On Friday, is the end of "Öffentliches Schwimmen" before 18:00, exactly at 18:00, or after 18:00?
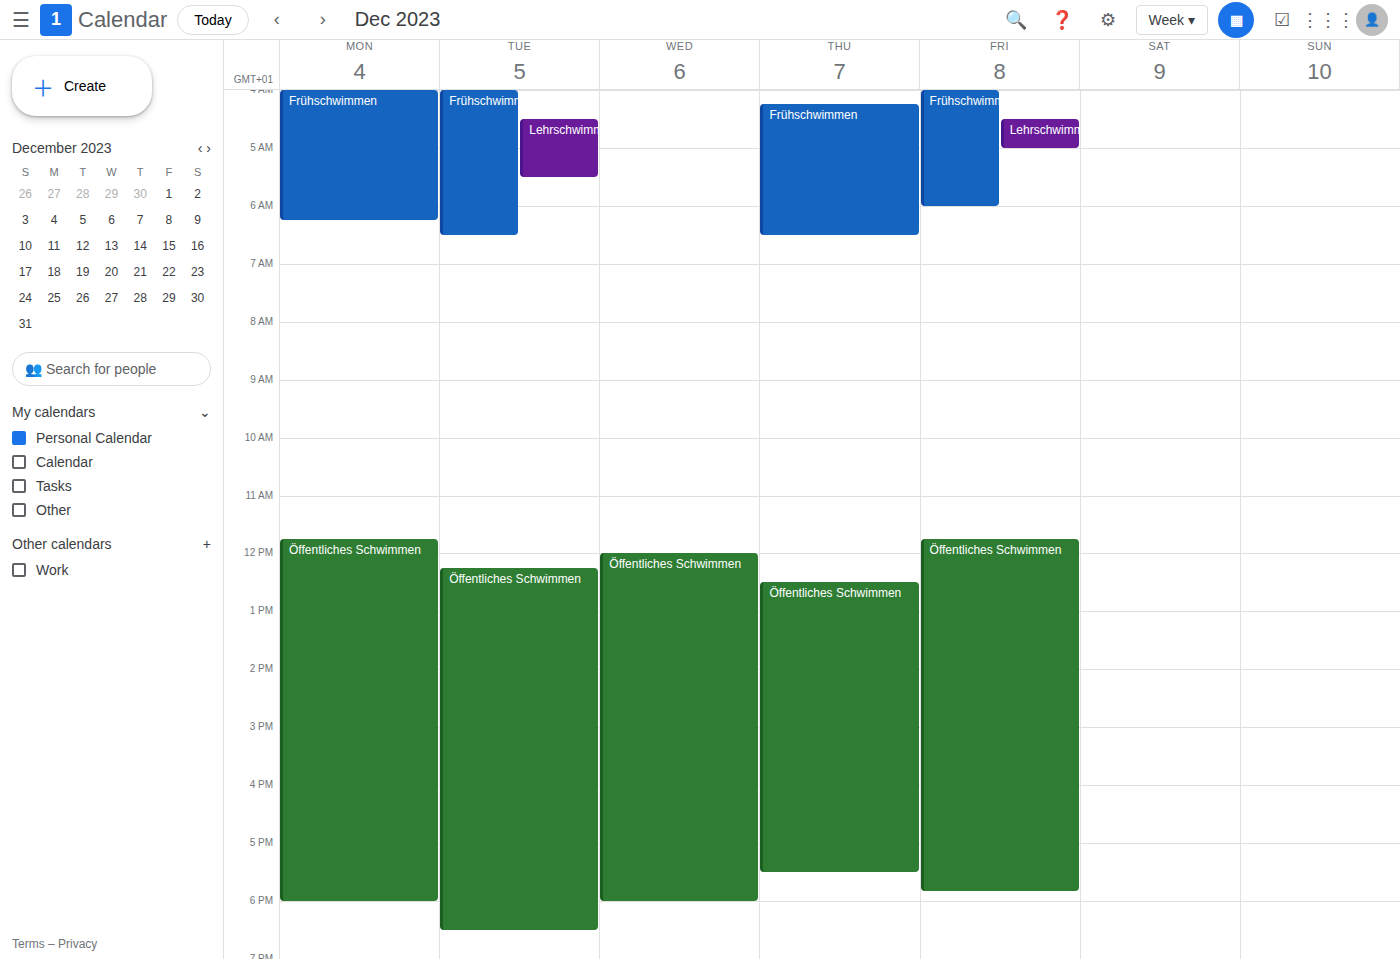
17:50 -- before 18:00, 10 minutes above the 18:00 line.